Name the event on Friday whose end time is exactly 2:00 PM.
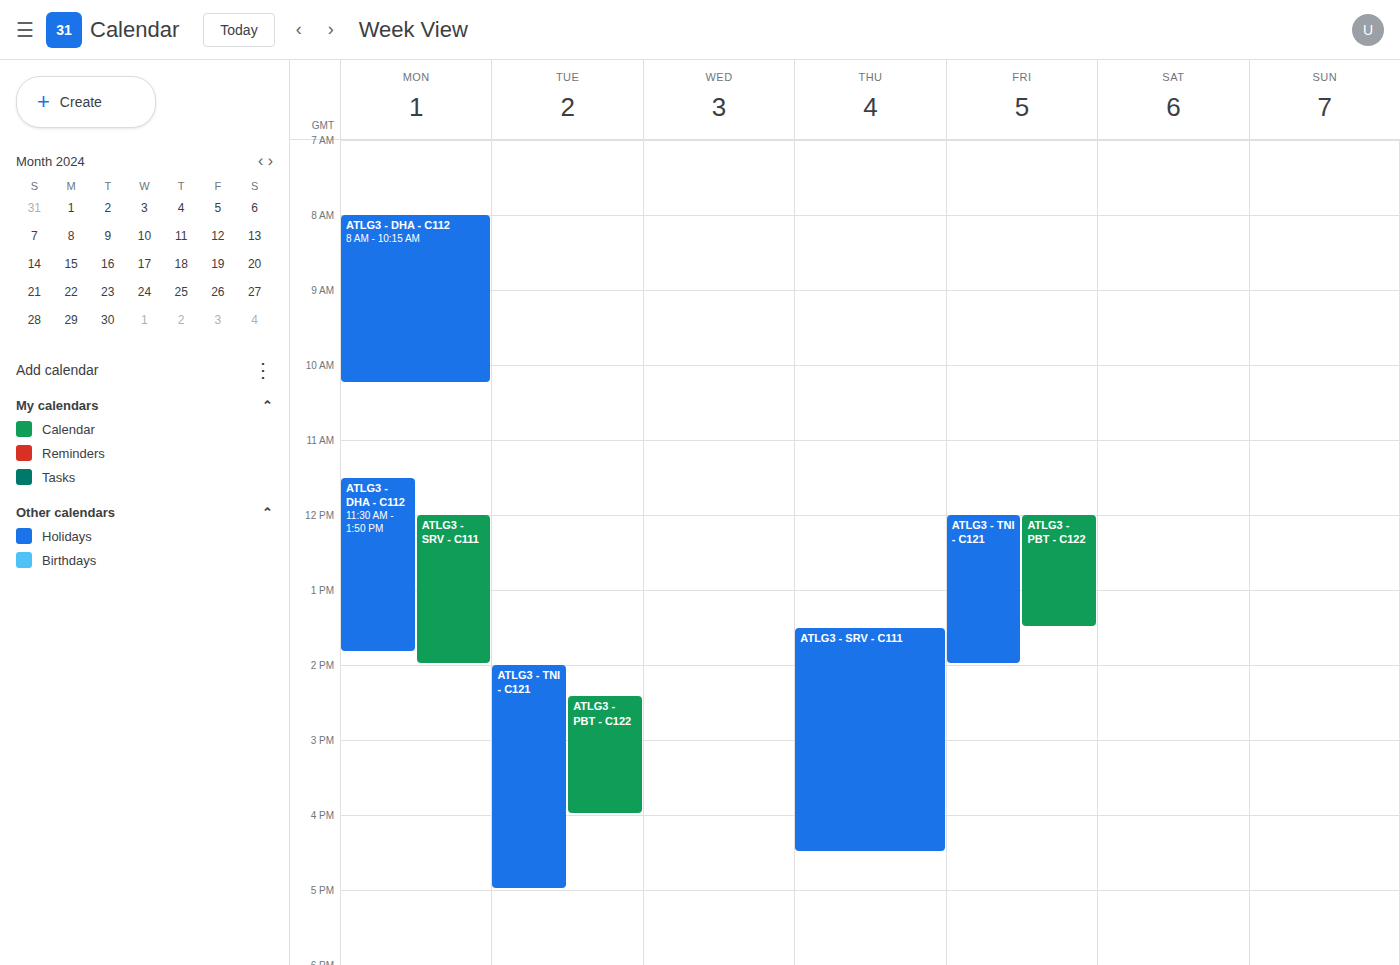
"ATLG3 - TNI - C121"